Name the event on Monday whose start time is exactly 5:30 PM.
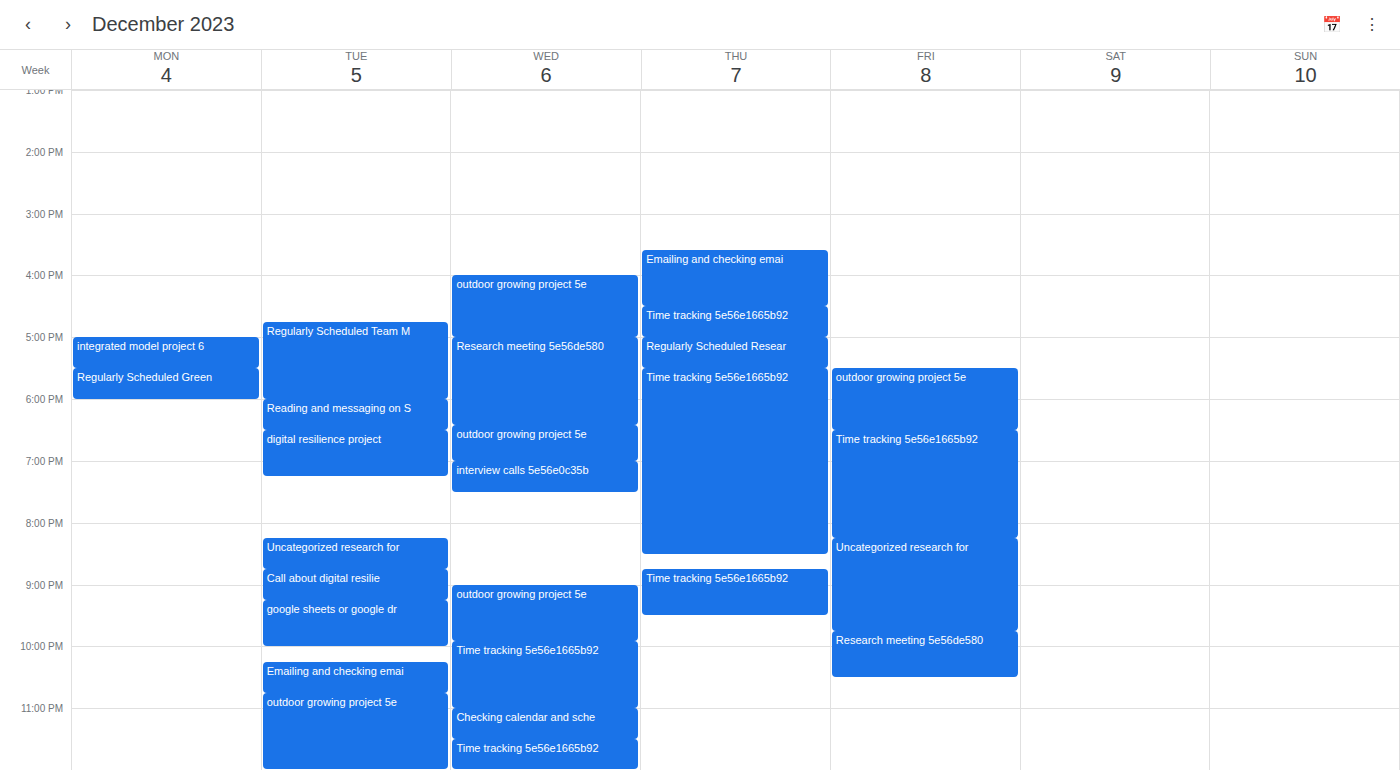
"Regularly Scheduled Green"